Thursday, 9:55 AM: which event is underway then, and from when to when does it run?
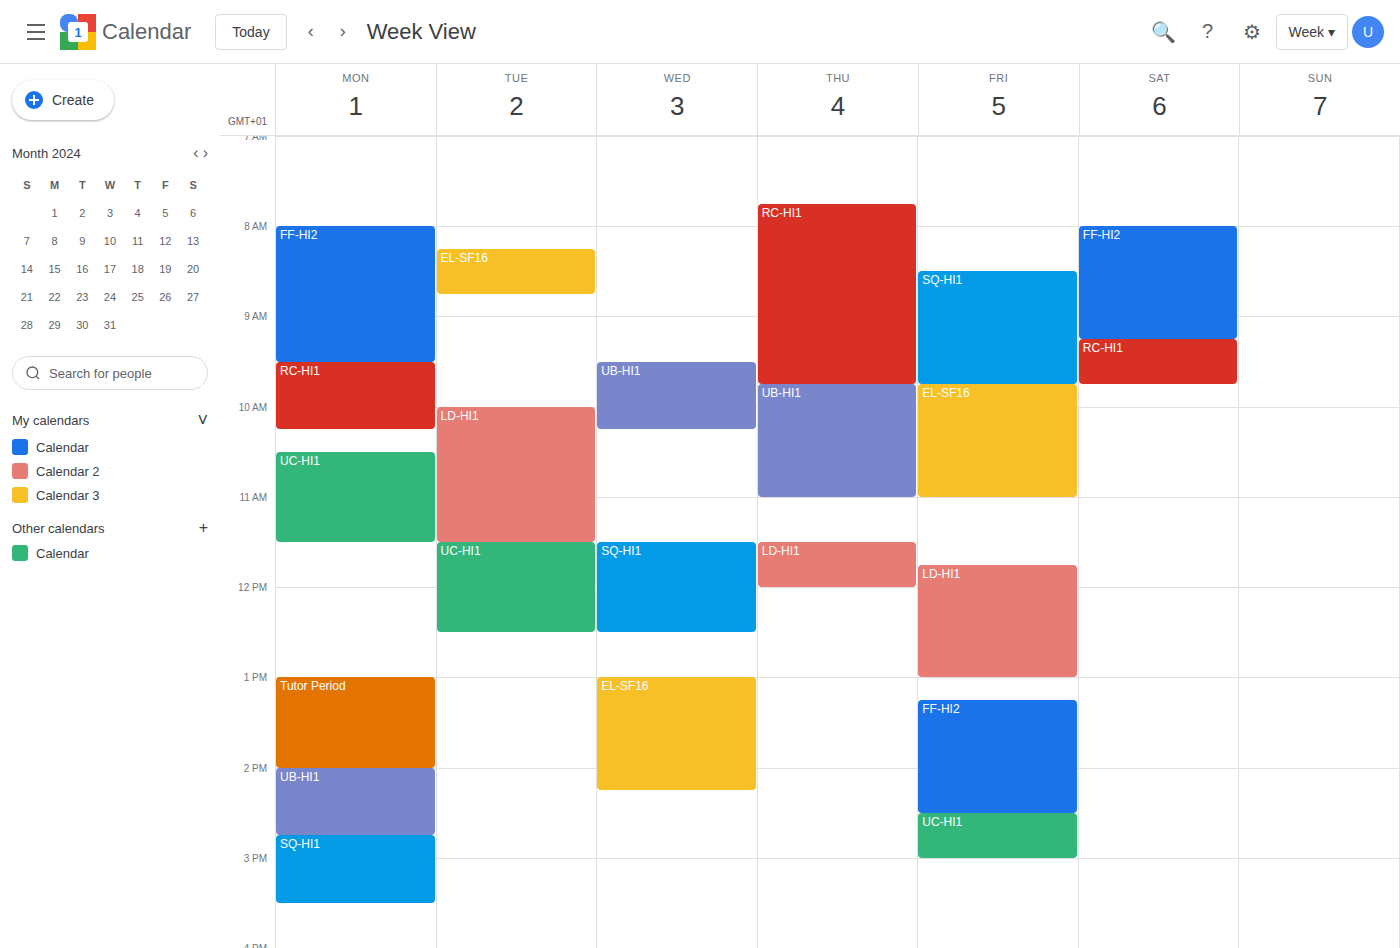
"UB-HI1", 9:45 AM to 11:00 AM